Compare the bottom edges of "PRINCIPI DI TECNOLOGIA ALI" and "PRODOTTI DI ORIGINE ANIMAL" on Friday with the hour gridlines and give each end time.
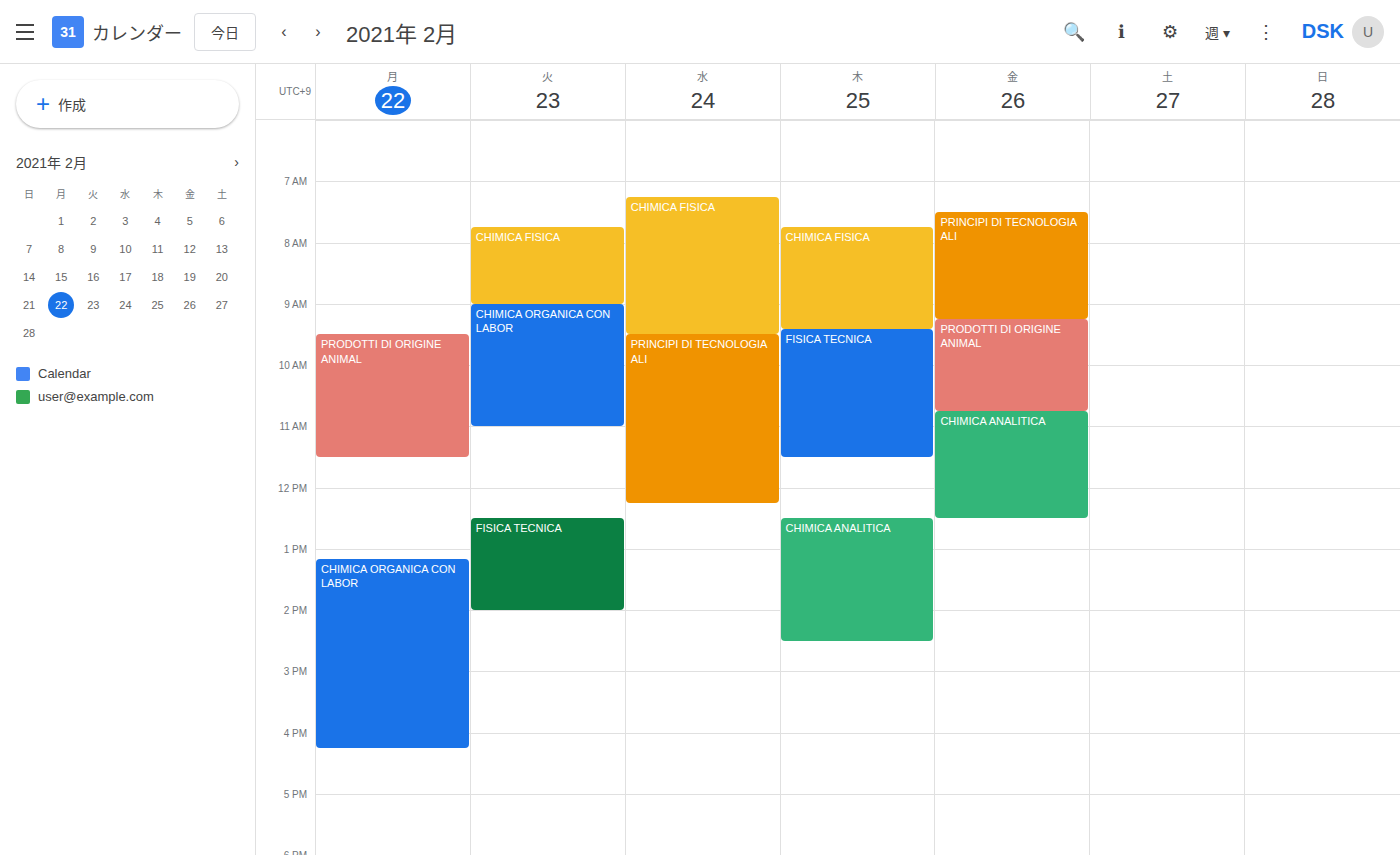
"PRINCIPI DI TECNOLOGIA ALI": 9:15 AM, neither: a quarter of the way from the 9 AM line to the 10 AM line. "PRODOTTI DI ORIGINE ANIMAL": 10:45 AM, neither: three quarters of the way from the 10 AM line to the 11 AM line.